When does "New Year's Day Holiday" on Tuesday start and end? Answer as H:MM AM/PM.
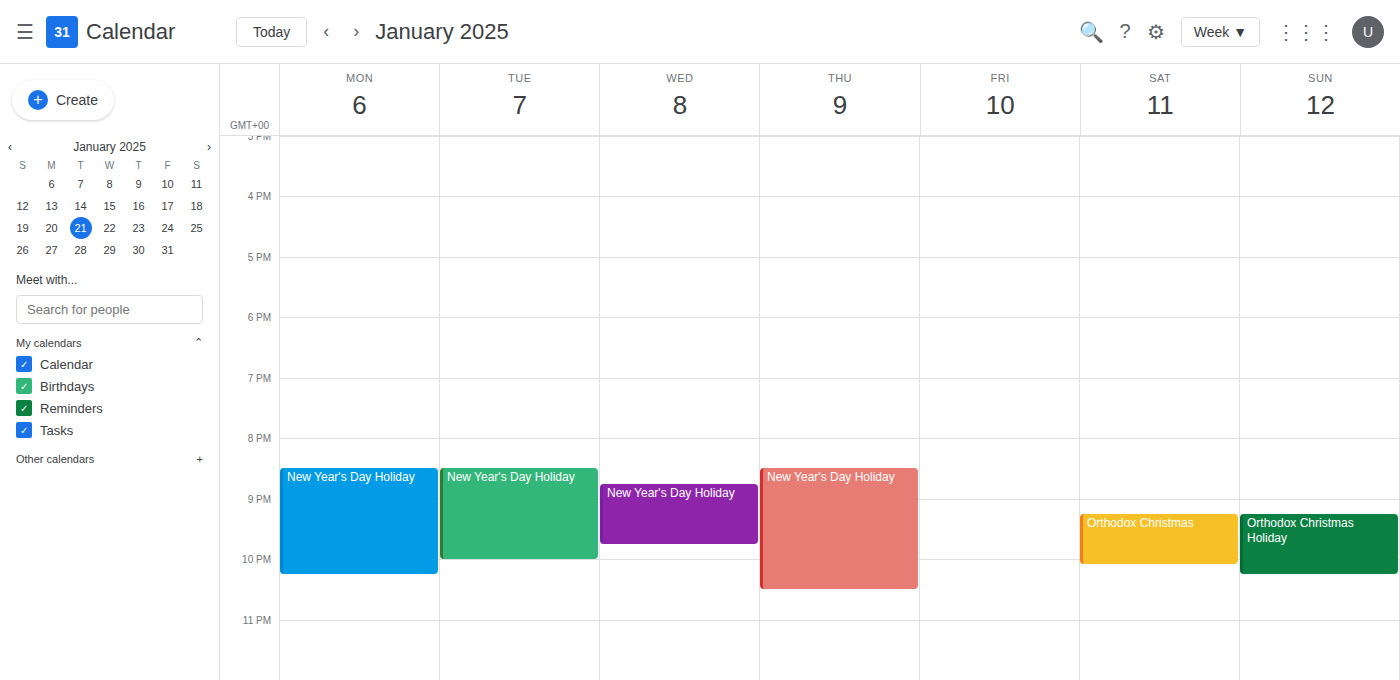
8:30 PM to 10:00 PM